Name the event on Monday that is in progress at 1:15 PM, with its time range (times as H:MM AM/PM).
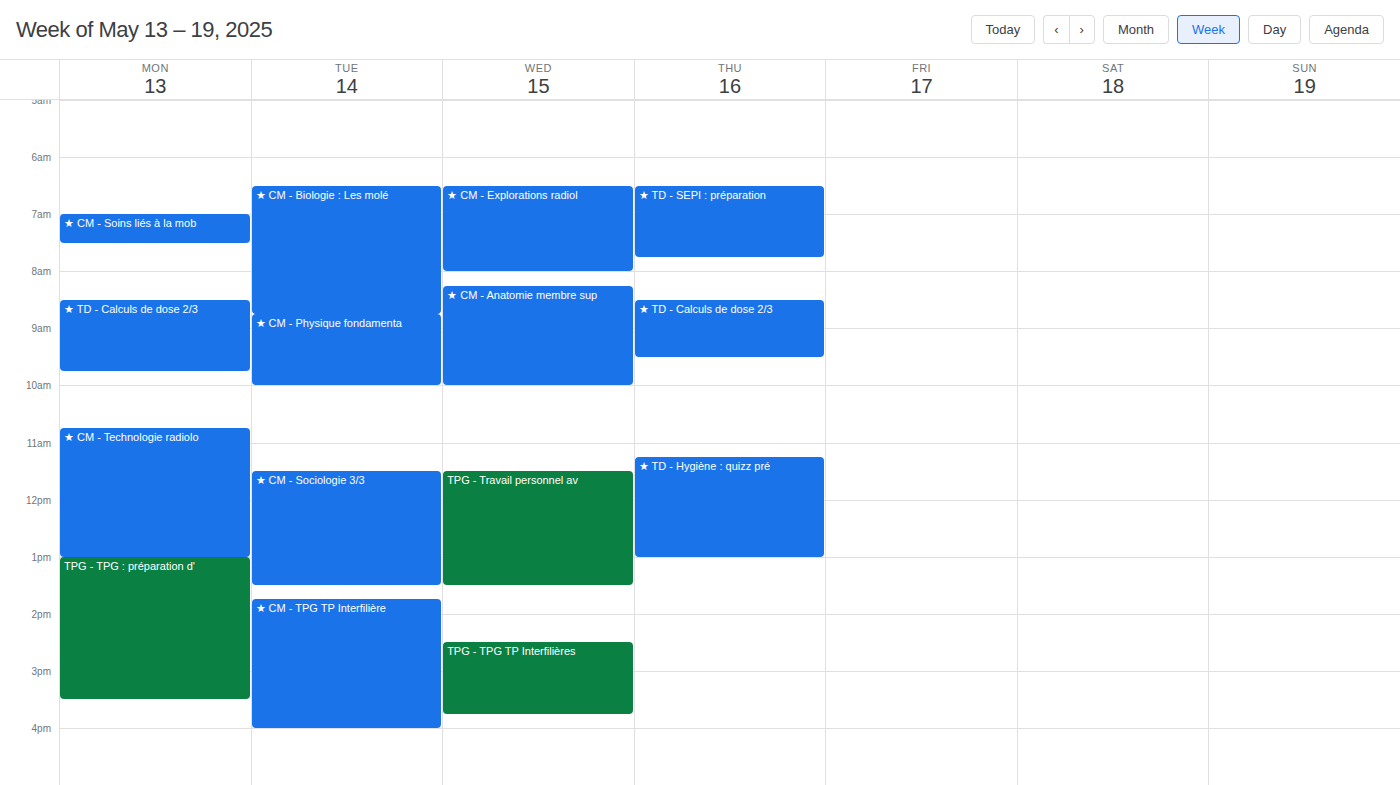
"TPG - TPG : préparation d'", 1:00 PM to 3:30 PM